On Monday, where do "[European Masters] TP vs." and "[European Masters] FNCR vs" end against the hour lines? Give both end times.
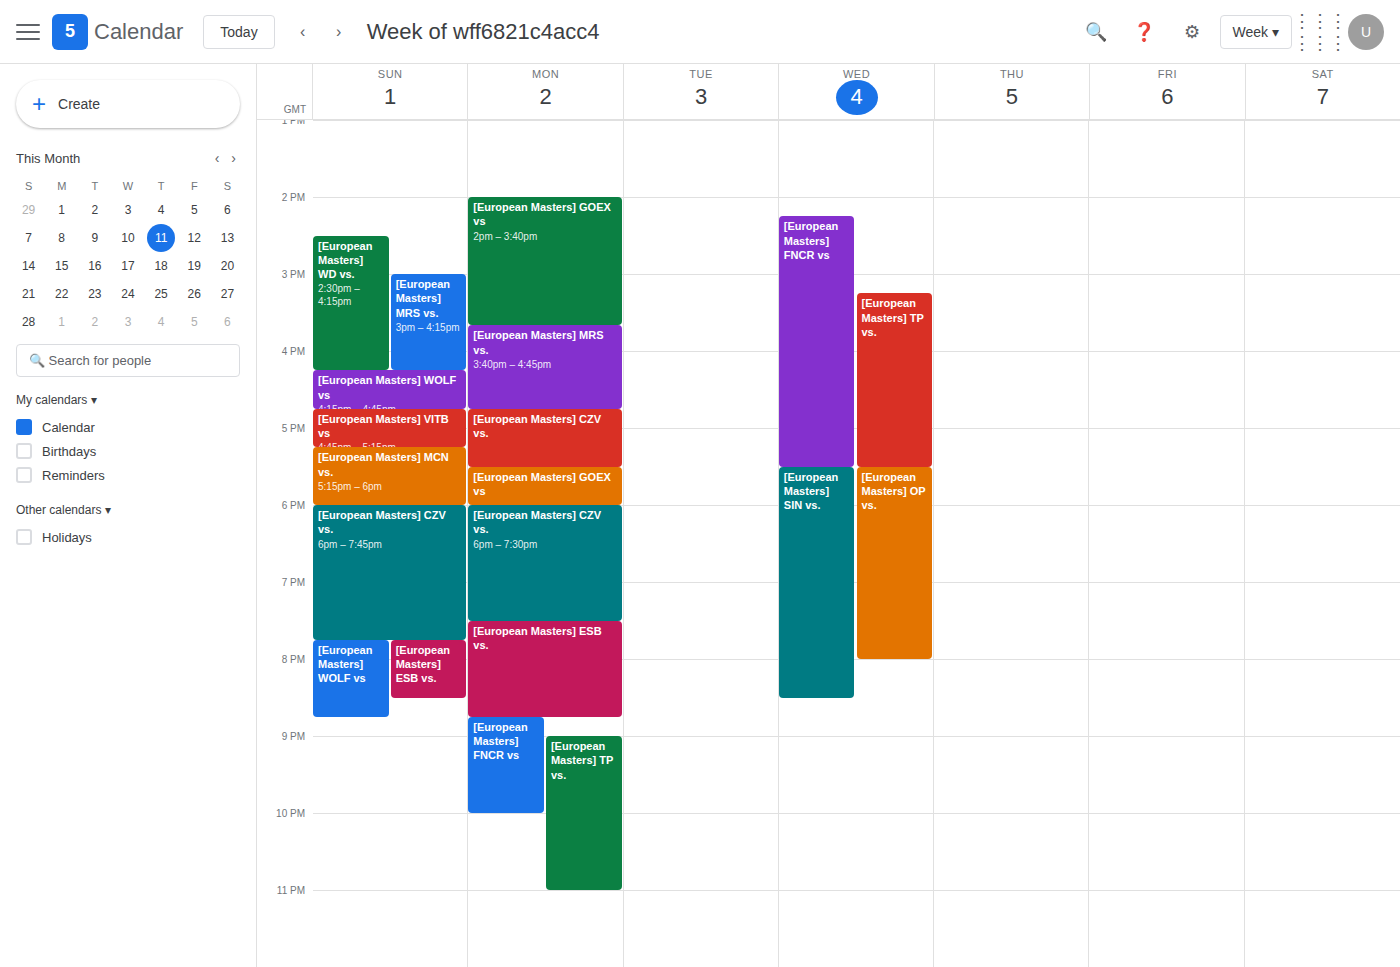
"[European Masters] TP vs.": 11:00 PM, exactly on the 11 PM line. "[European Masters] FNCR vs": 10:00 PM, exactly on the 10 PM line.